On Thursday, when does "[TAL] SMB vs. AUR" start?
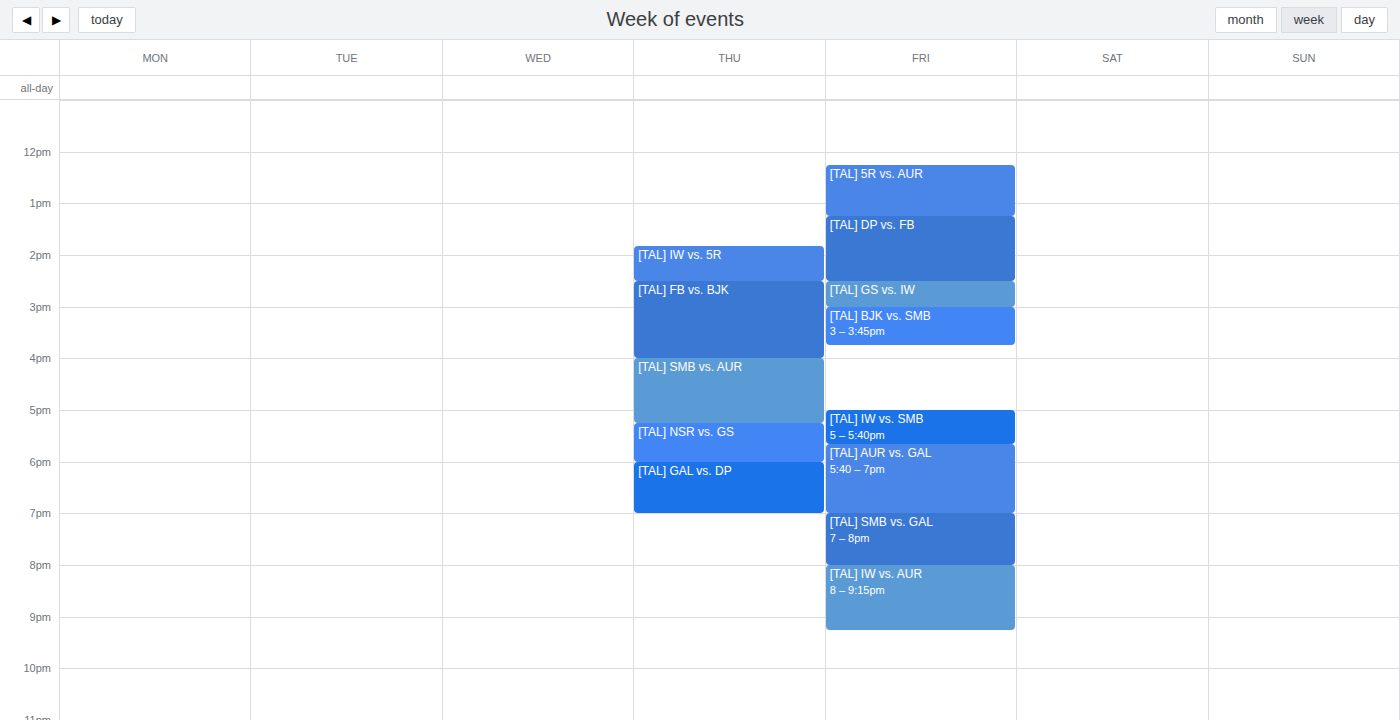
4:00 PM